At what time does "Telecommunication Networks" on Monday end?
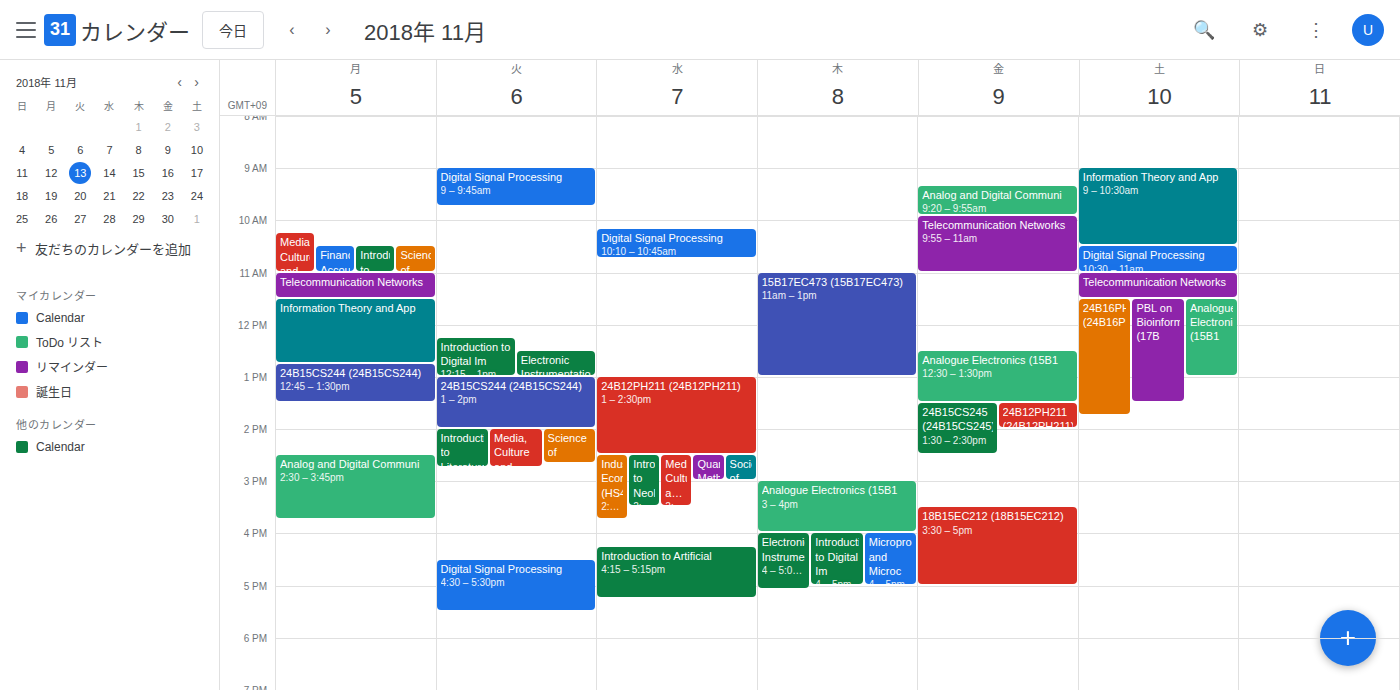
11:30 AM